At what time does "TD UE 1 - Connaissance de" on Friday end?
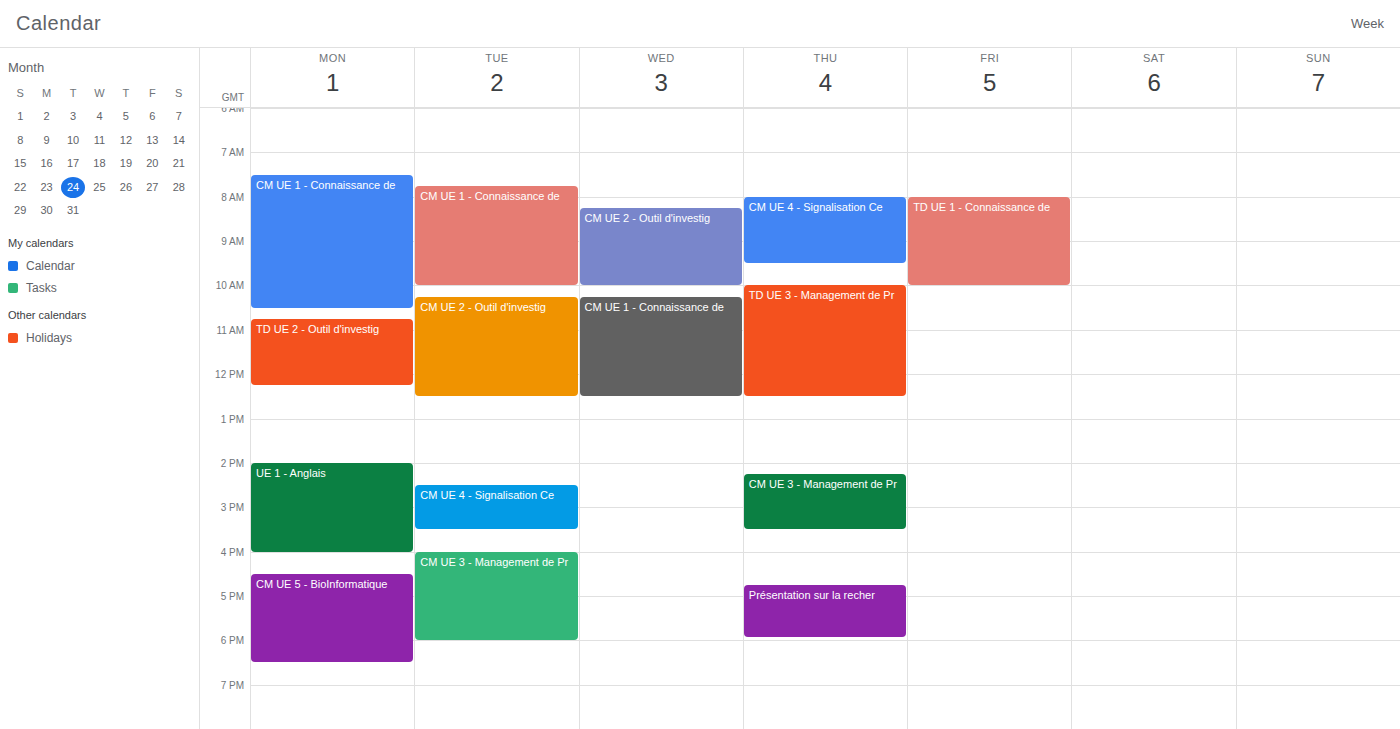
10:00 AM